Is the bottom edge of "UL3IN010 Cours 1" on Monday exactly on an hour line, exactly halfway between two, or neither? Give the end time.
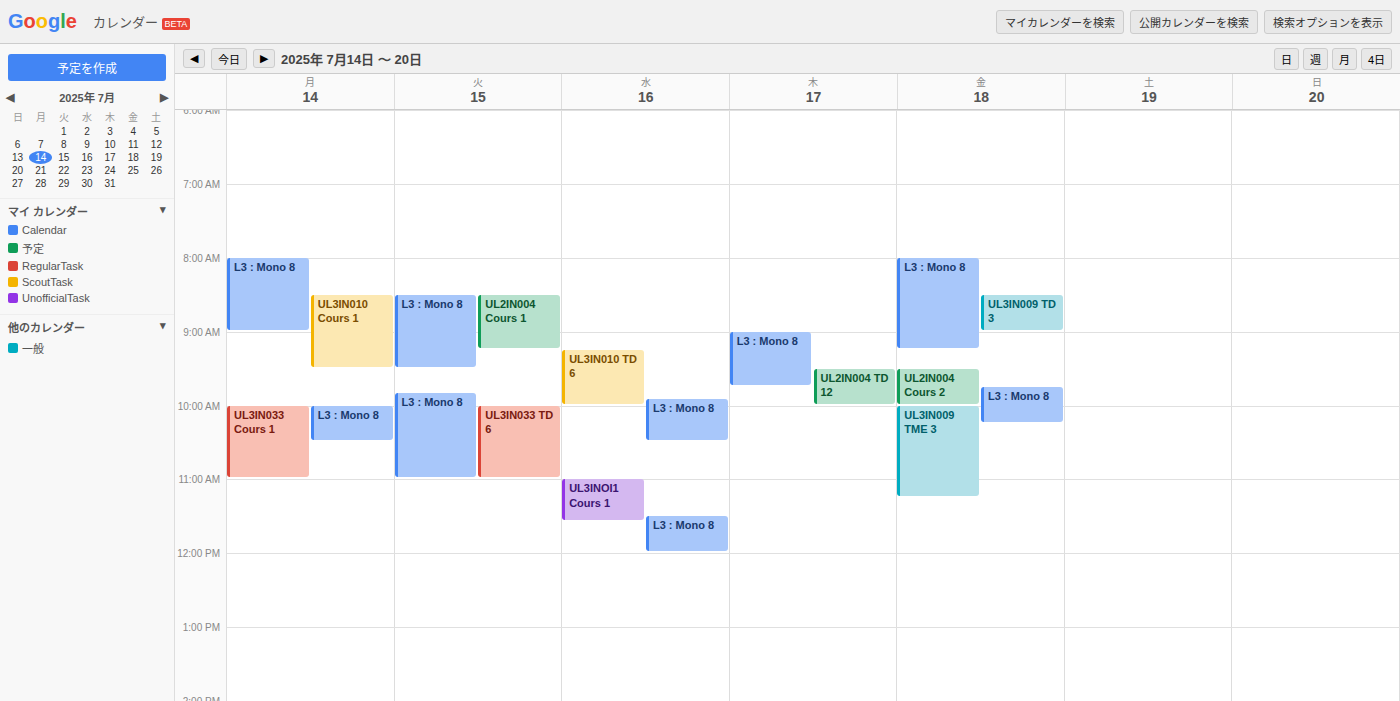
09:30 -- halfway between the 09:00 and 10:00 lines.